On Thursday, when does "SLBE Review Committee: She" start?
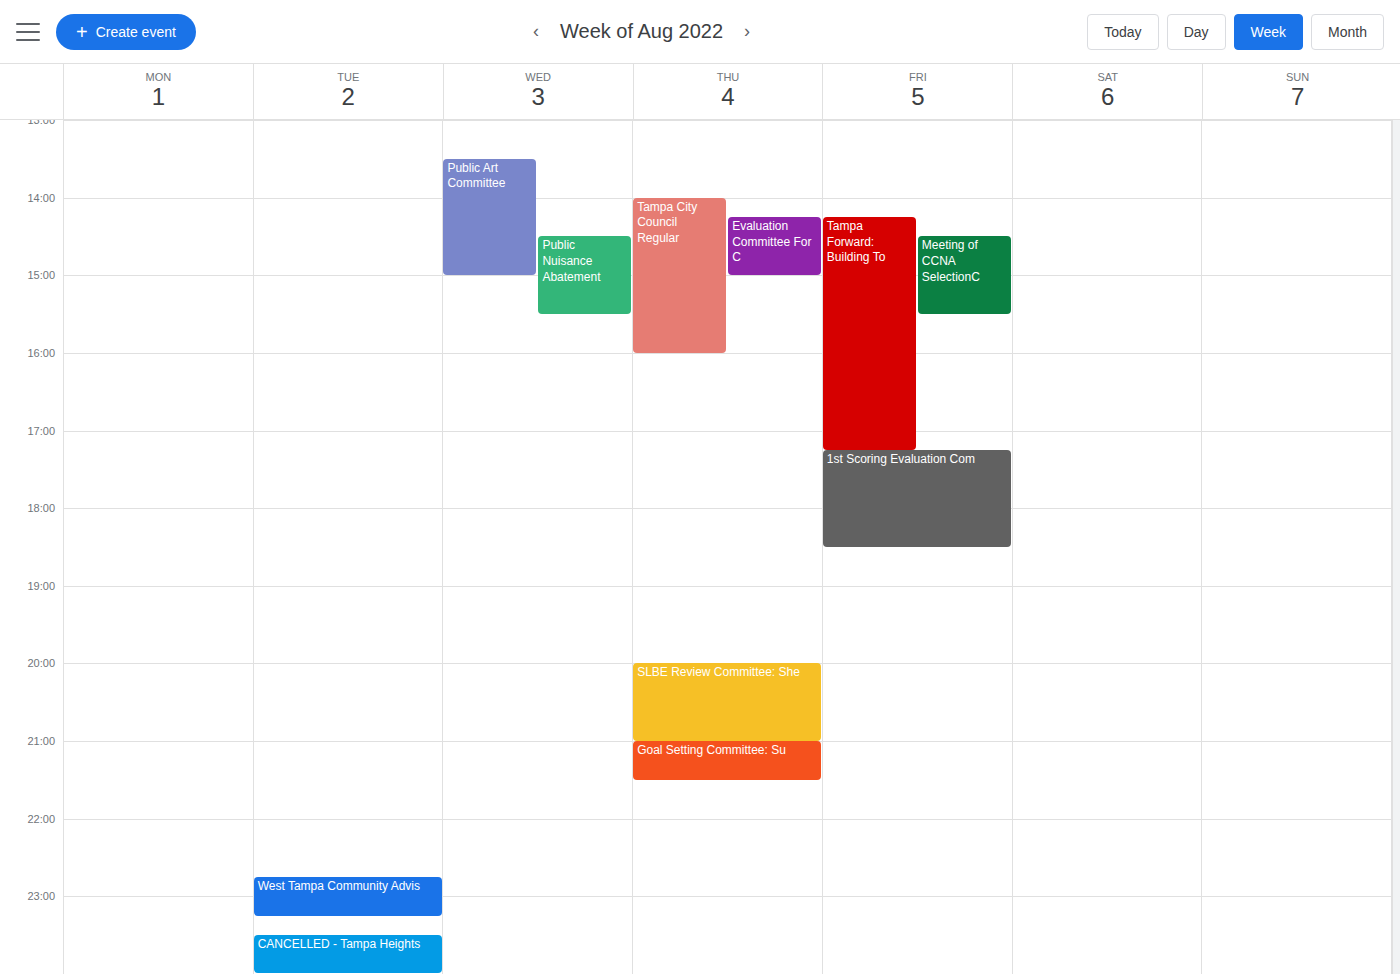
8:00 PM